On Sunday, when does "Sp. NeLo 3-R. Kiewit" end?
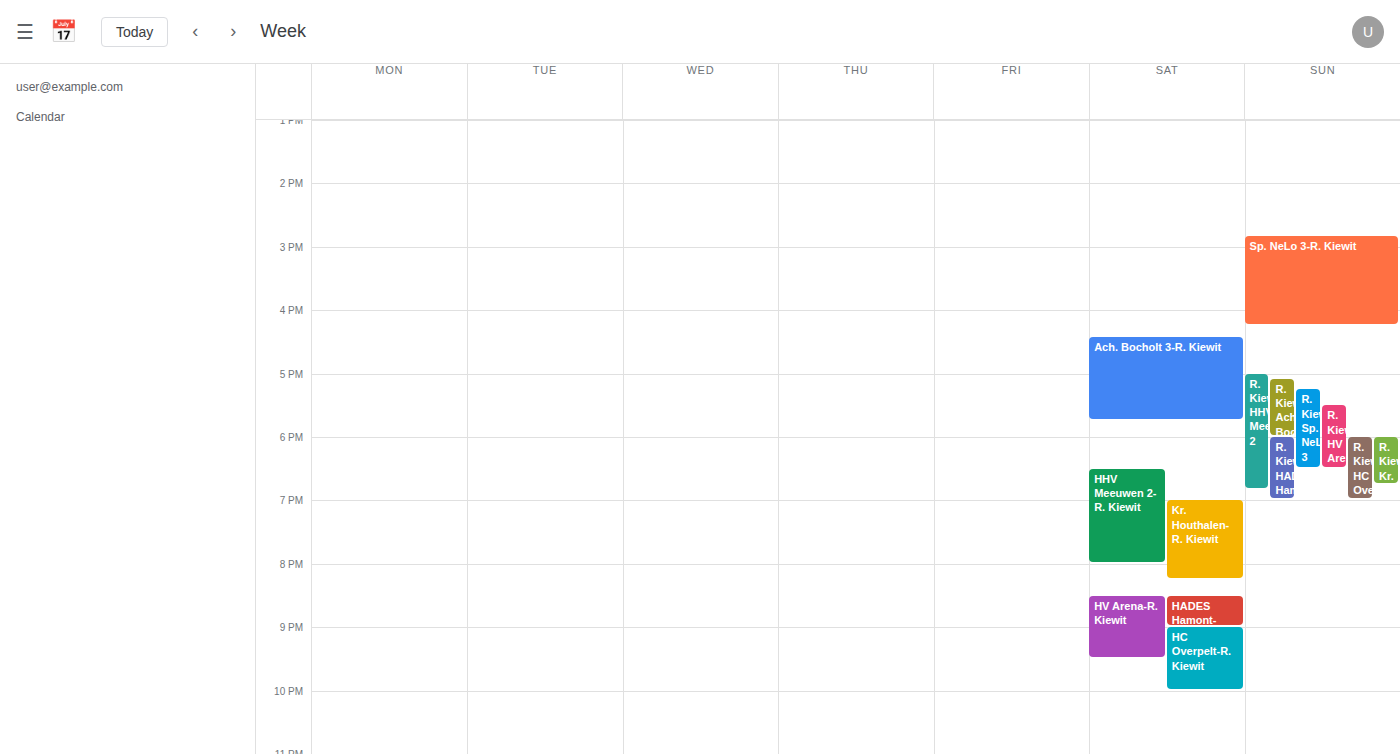
4:15 PM